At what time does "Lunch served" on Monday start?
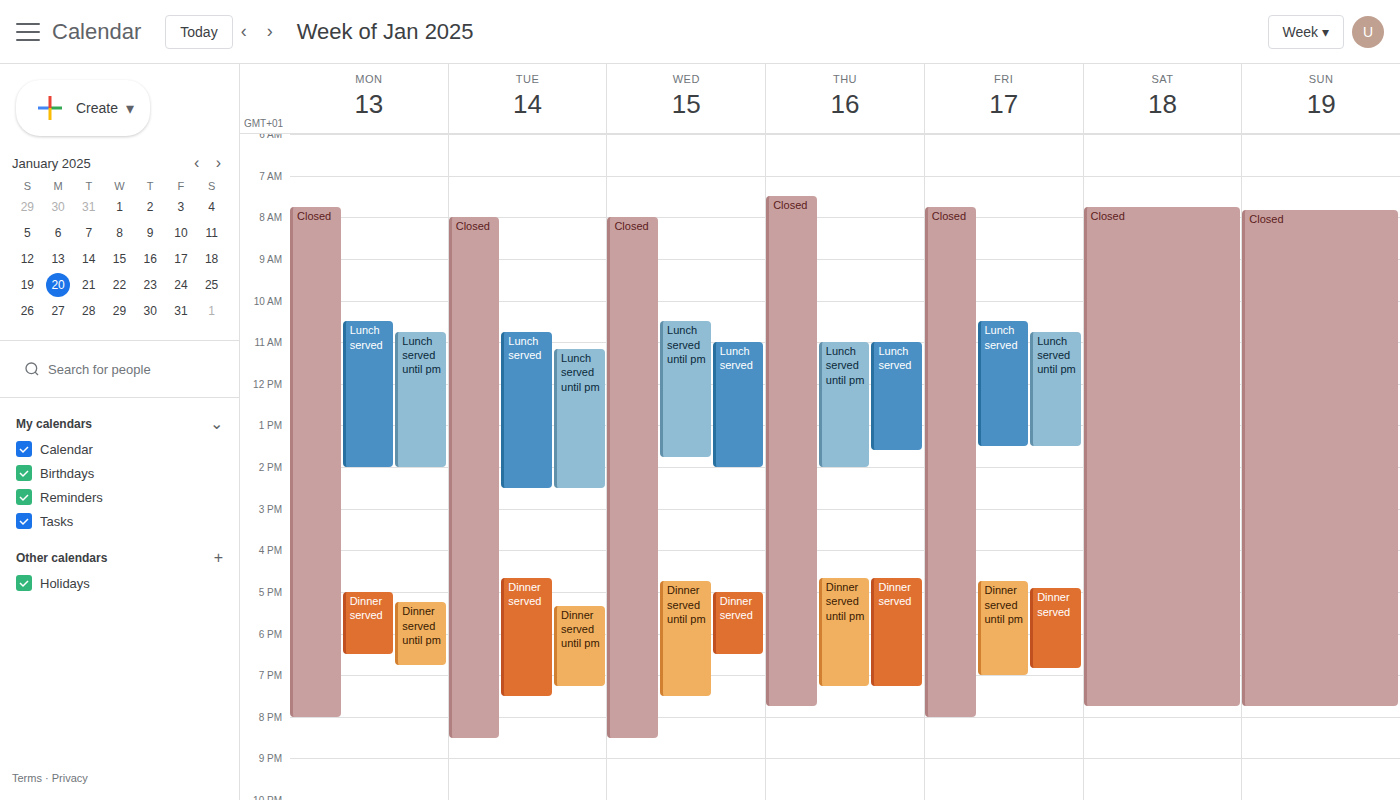
10:30 AM